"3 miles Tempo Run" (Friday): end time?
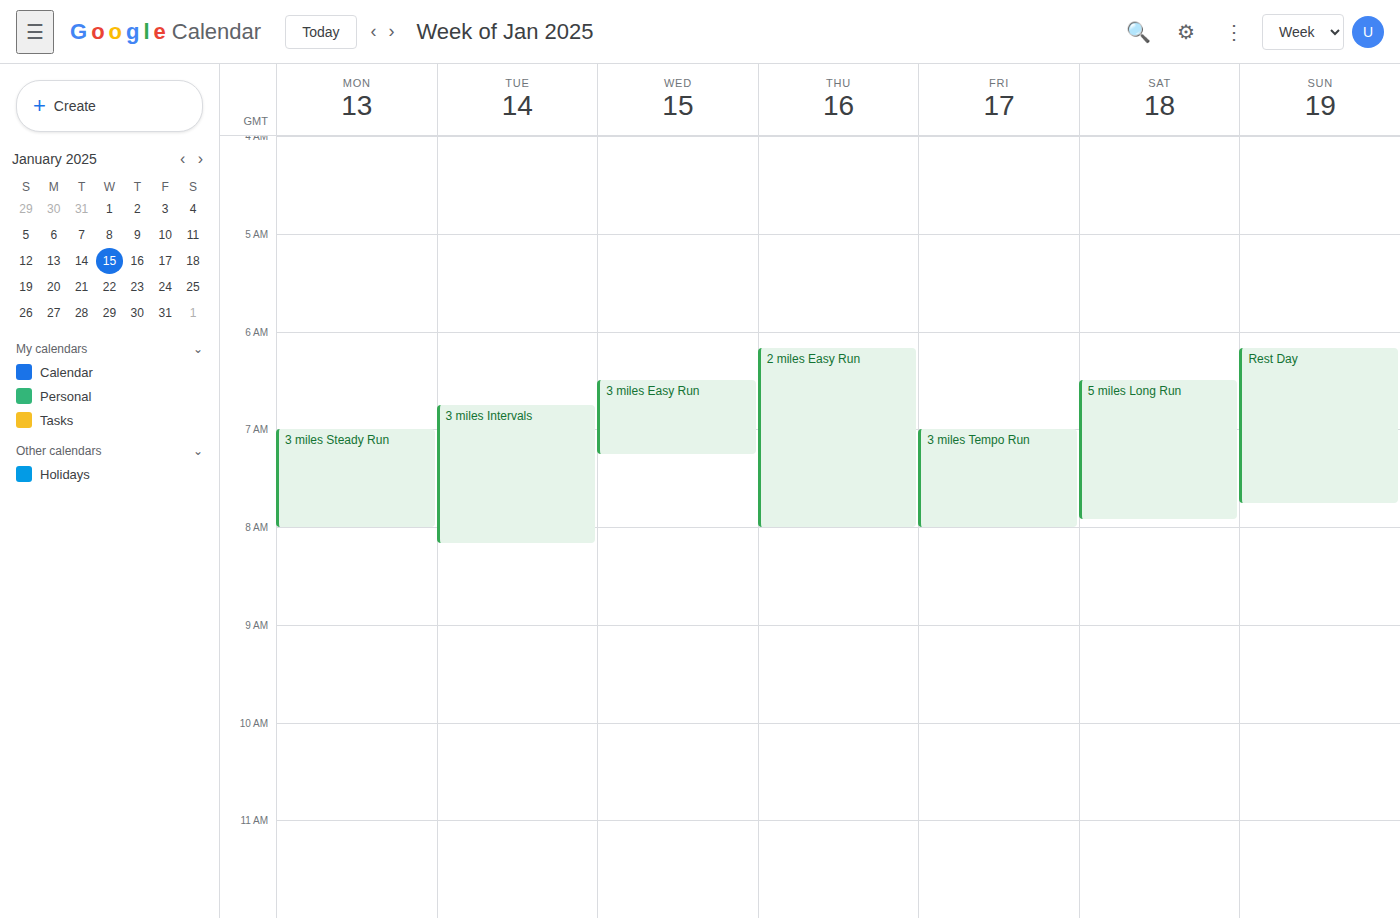
8:00 AM